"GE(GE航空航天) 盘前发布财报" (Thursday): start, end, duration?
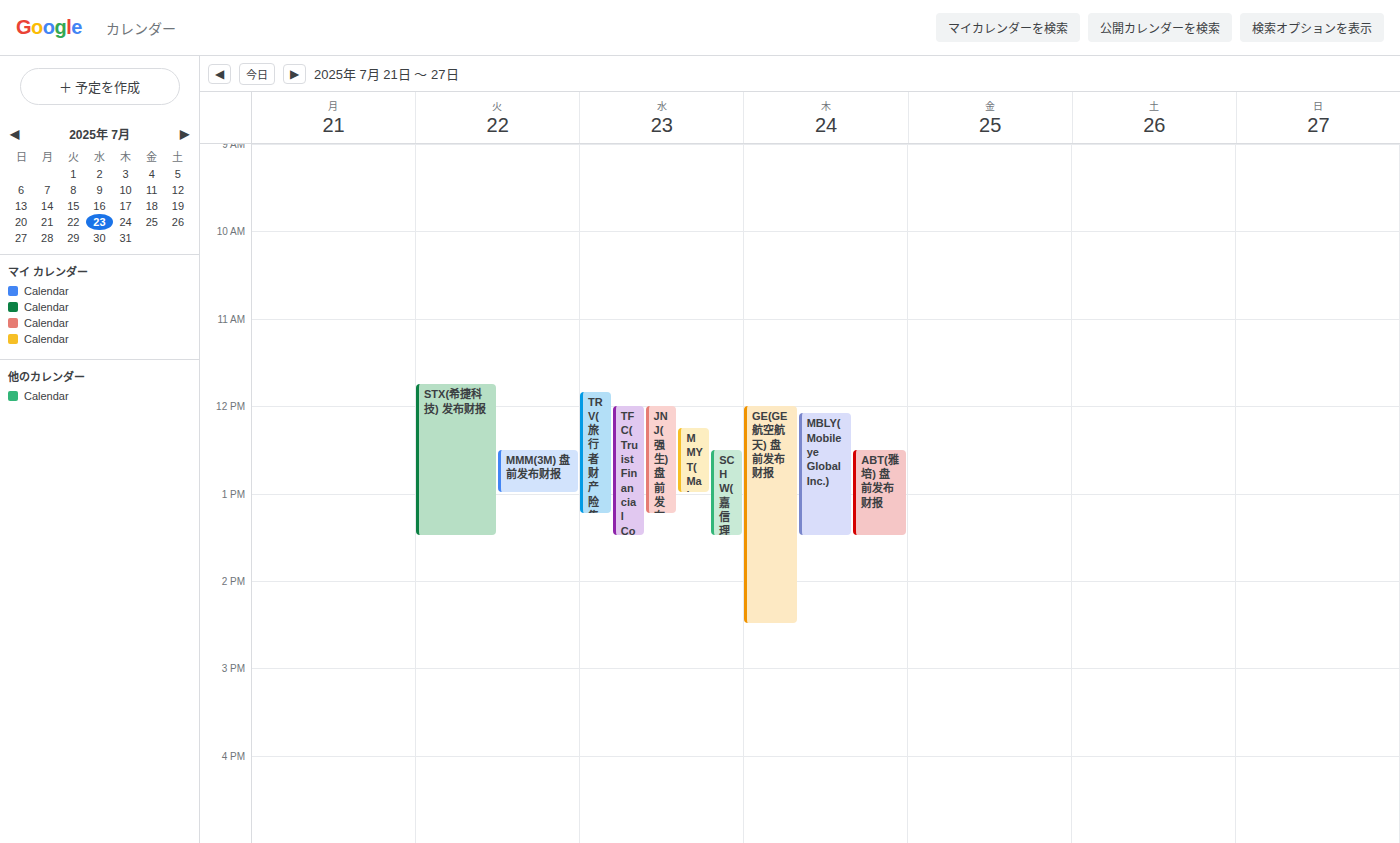
12:00 PM to 2:30 PM, 2 hours 30 minutes